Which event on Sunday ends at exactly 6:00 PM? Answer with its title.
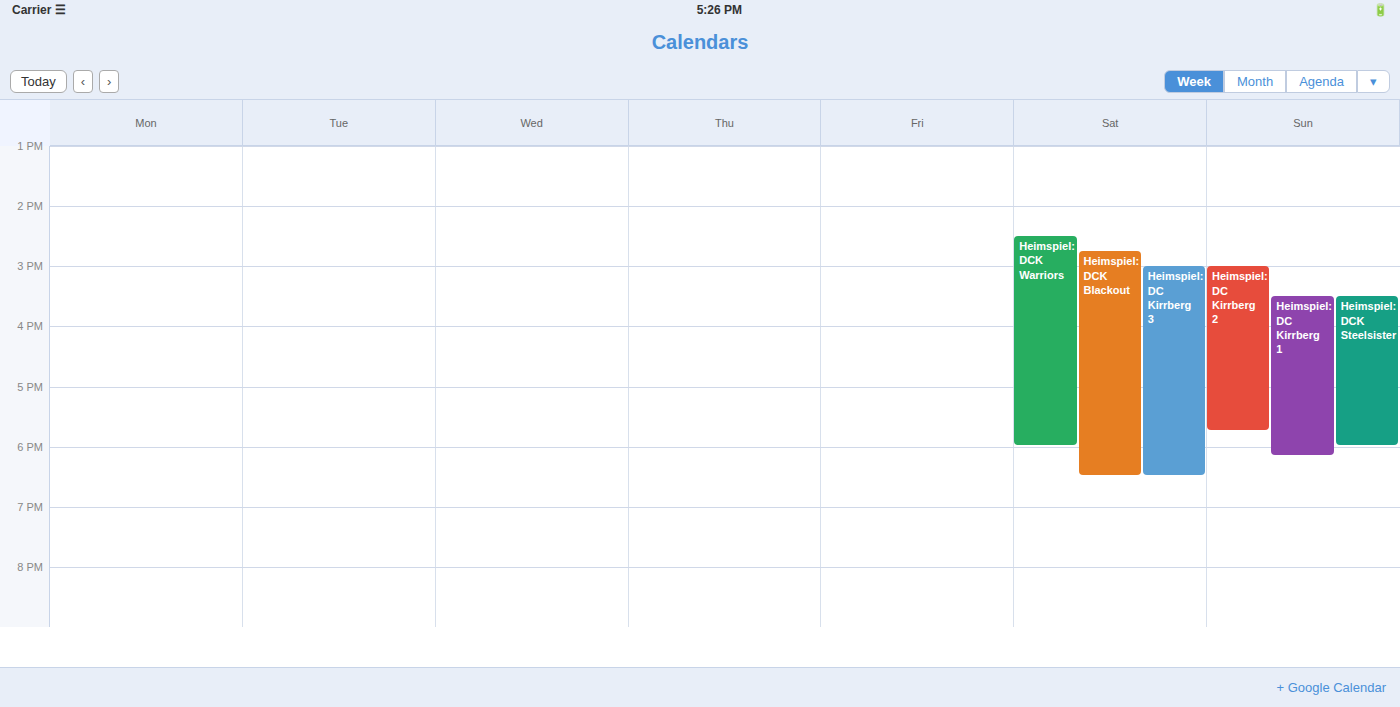
"Heimspiel: DCK Steelsister"